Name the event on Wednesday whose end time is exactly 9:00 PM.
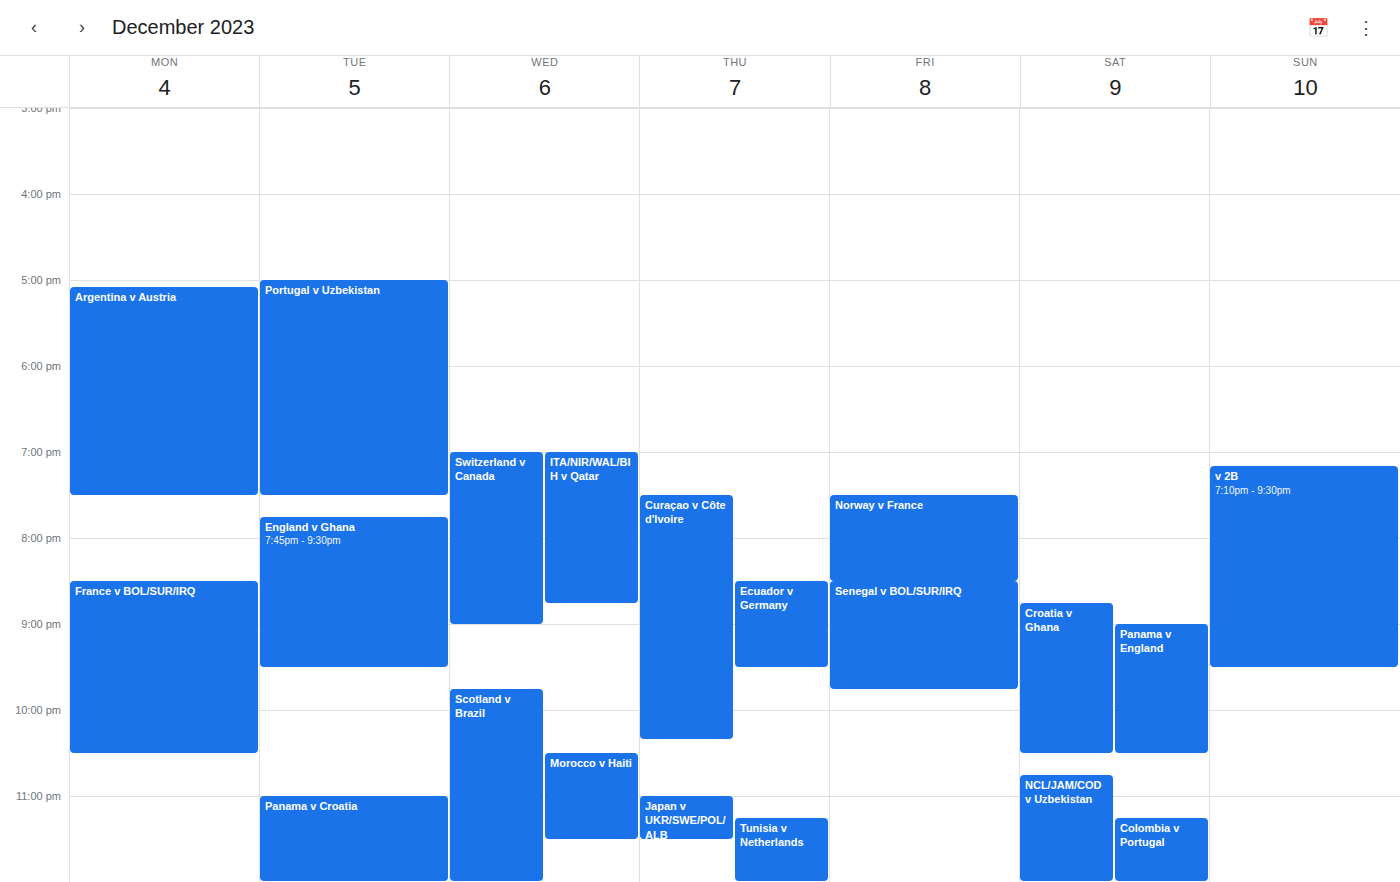
"Switzerland v Canada"